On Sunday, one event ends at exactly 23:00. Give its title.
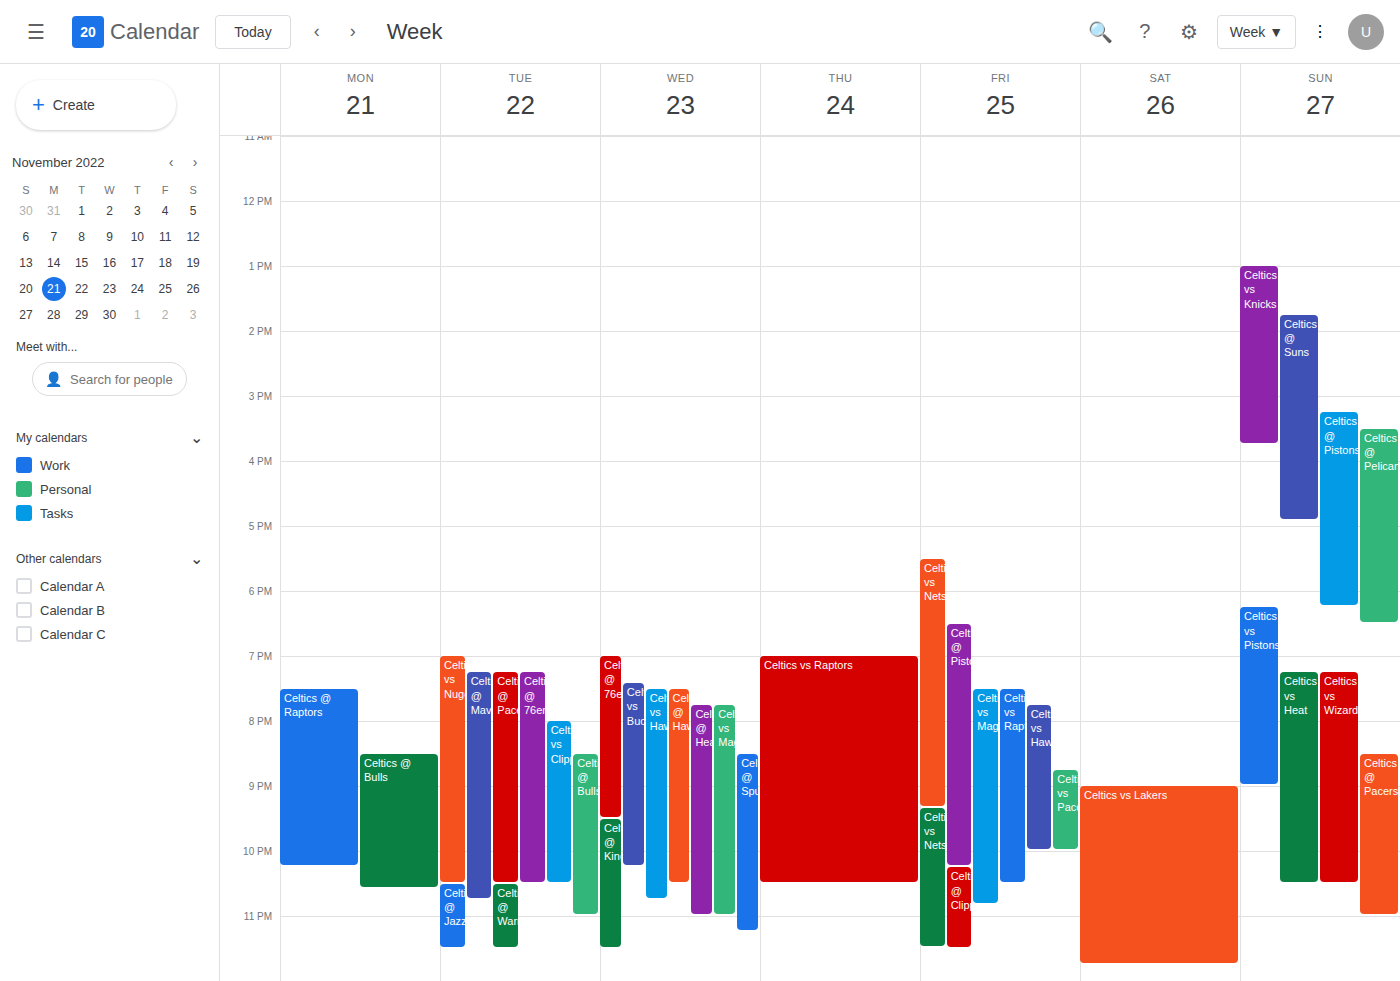
"Celtics @ Pacers"